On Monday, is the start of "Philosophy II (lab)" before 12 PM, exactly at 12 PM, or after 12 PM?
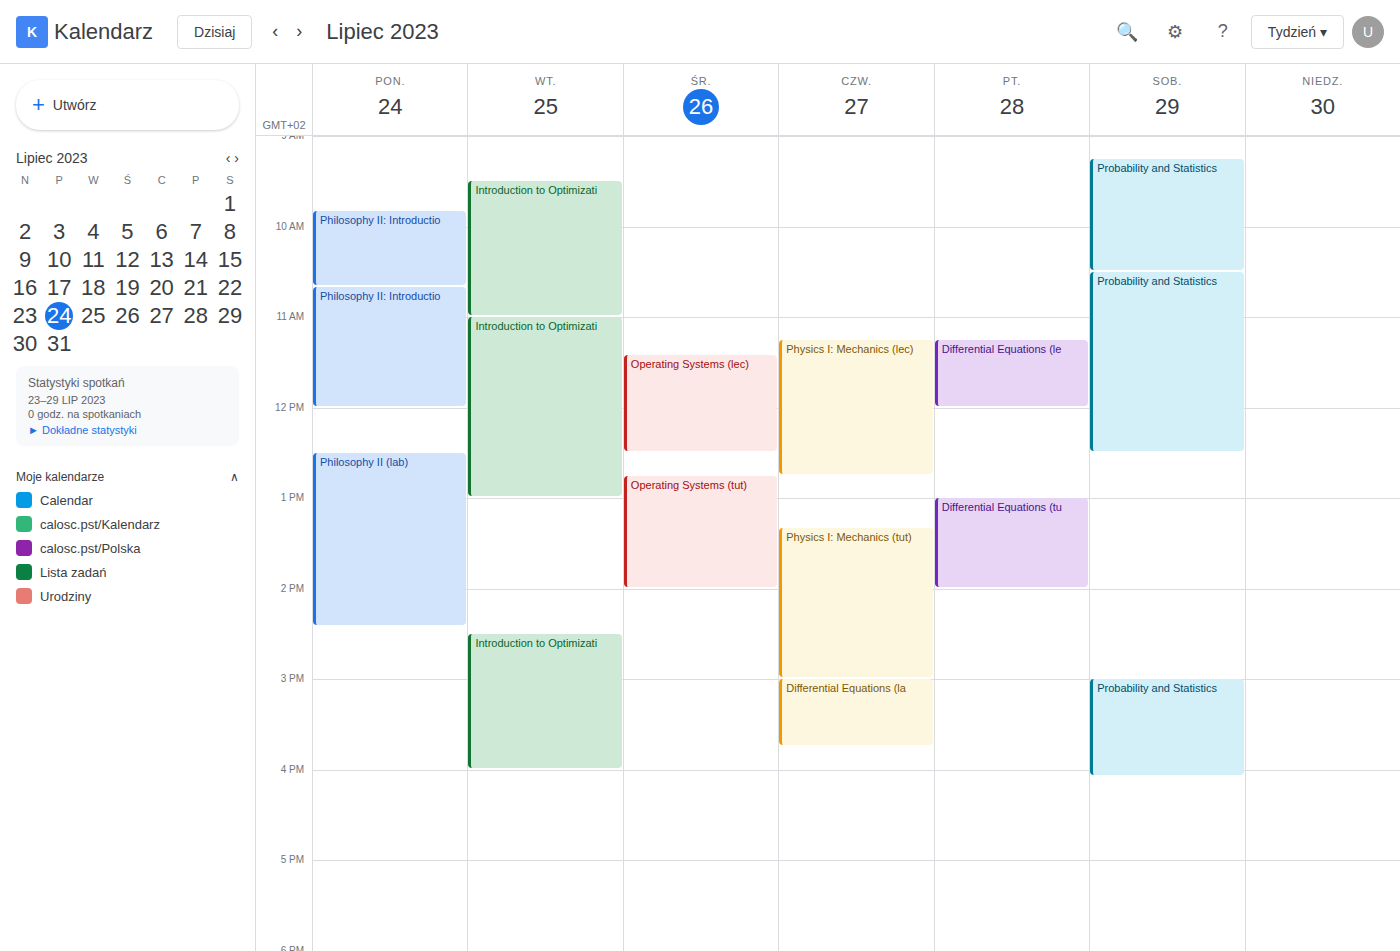
12:30 PM -- after 12 PM, 30 minutes below the 12 PM line.